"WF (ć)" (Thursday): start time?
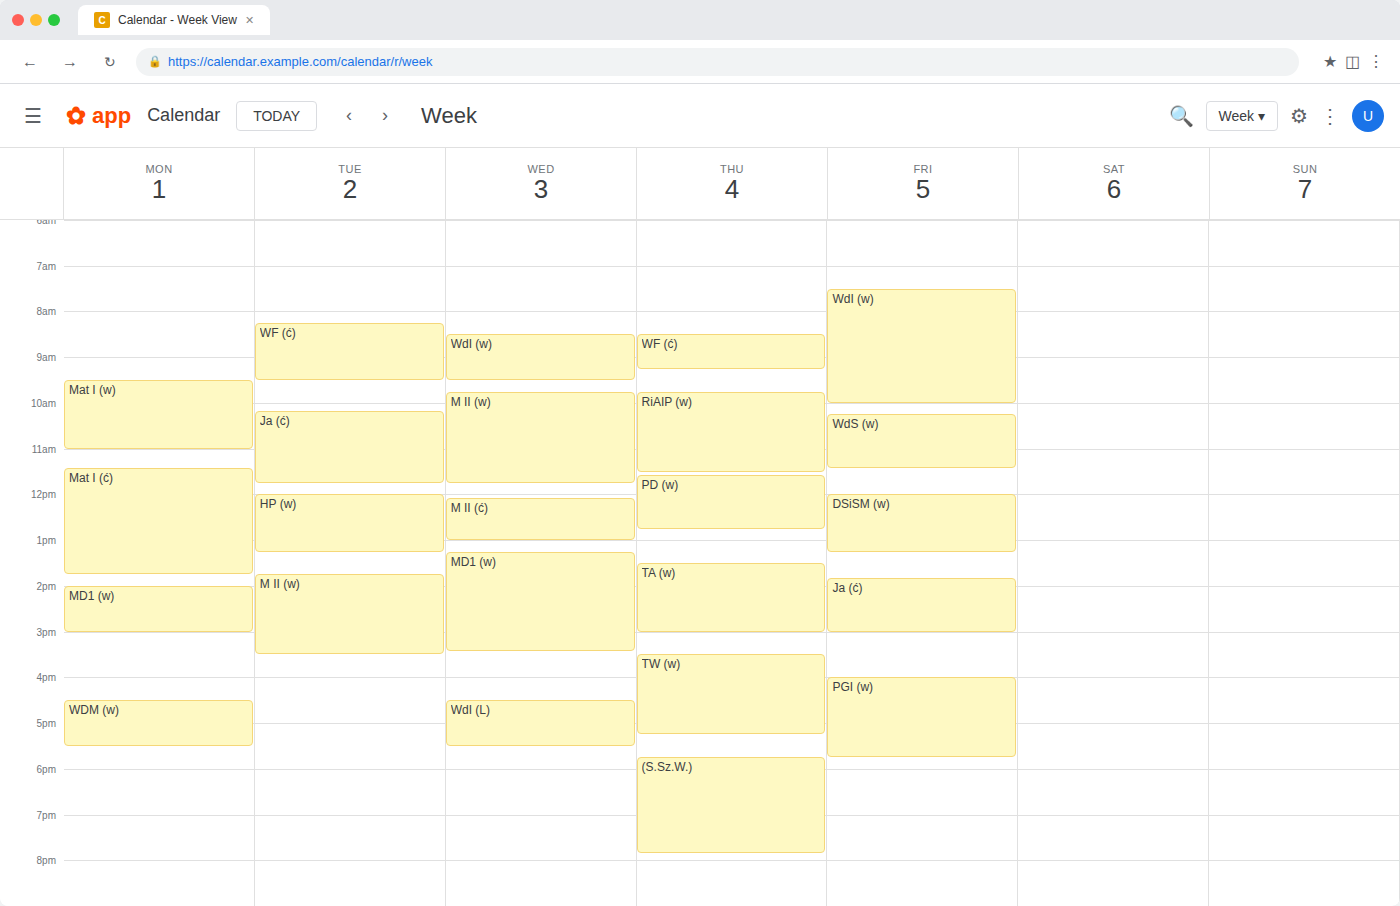
8:30 AM